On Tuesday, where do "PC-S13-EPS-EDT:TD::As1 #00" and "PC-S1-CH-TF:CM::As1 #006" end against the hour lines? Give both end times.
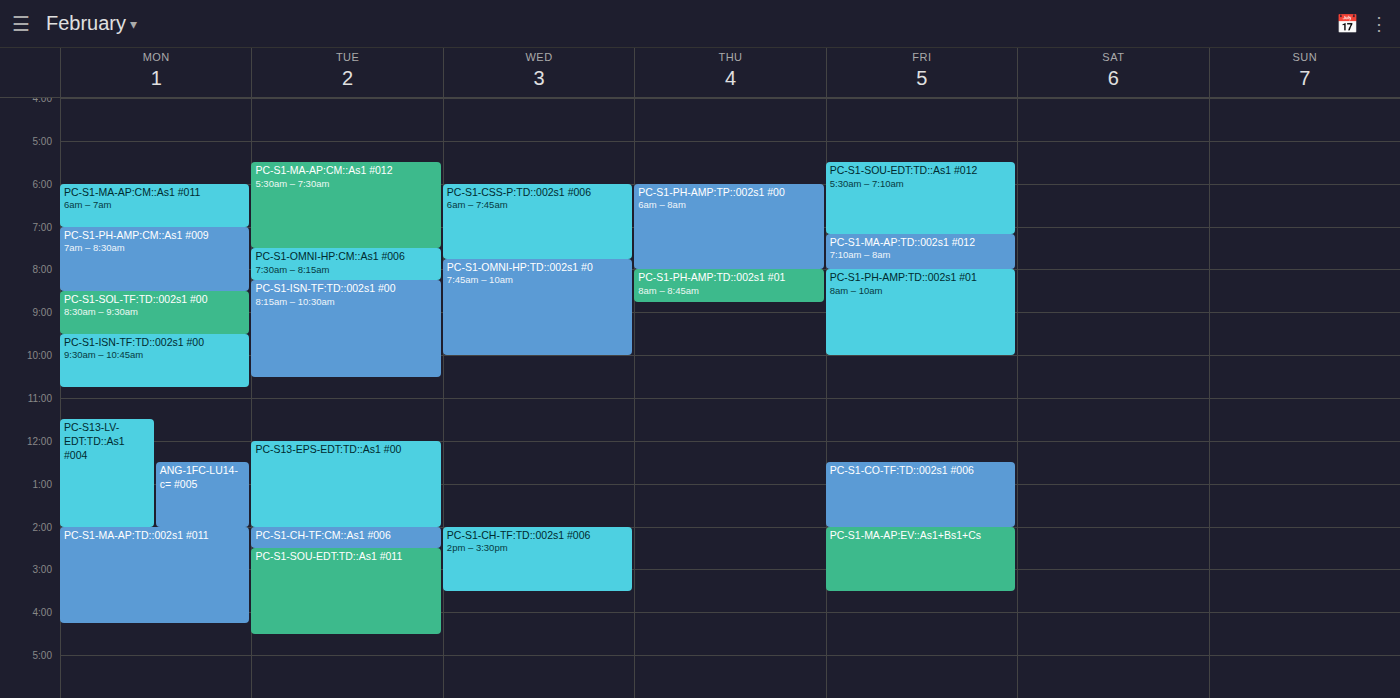
"PC-S13-EPS-EDT:TD::As1 #00": 2:00 PM, exactly on the 2 PM line. "PC-S1-CH-TF:CM::As1 #006": 2:30 PM, halfway between the 2 PM and 3 PM lines.